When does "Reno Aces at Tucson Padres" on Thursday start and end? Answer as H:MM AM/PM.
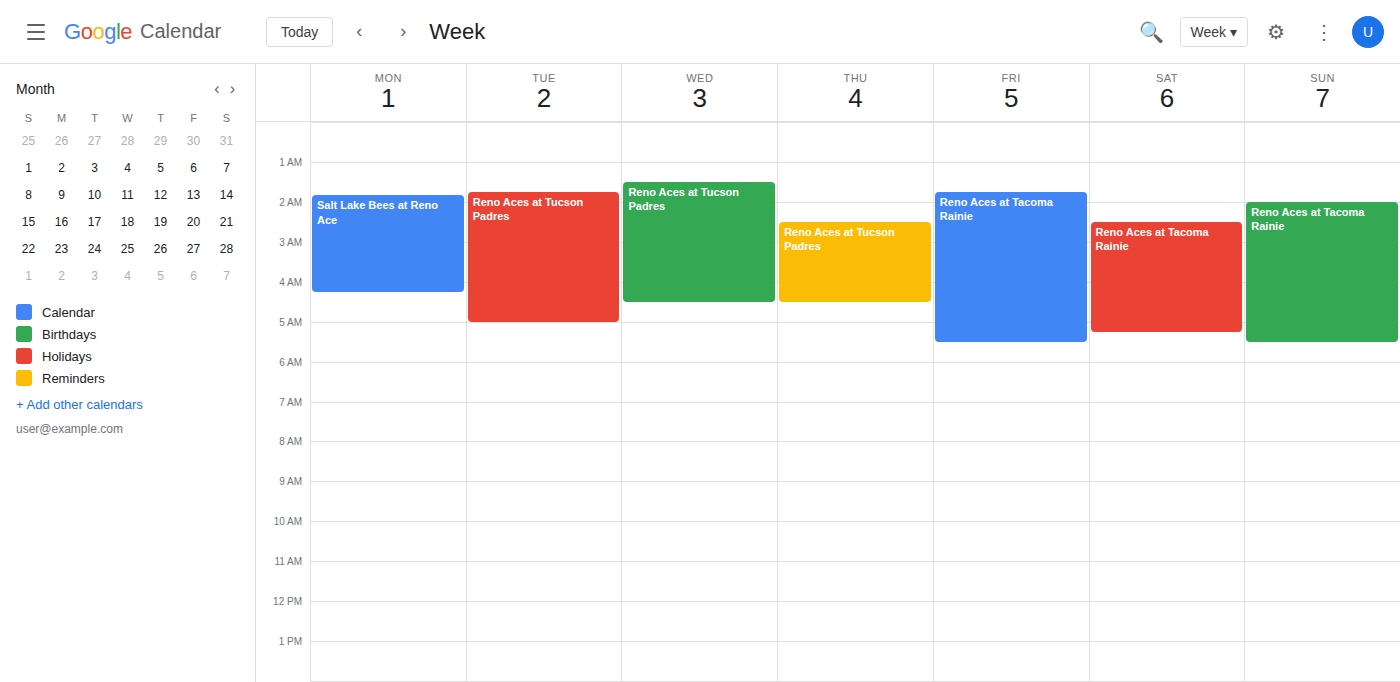
2:30 AM to 4:30 AM